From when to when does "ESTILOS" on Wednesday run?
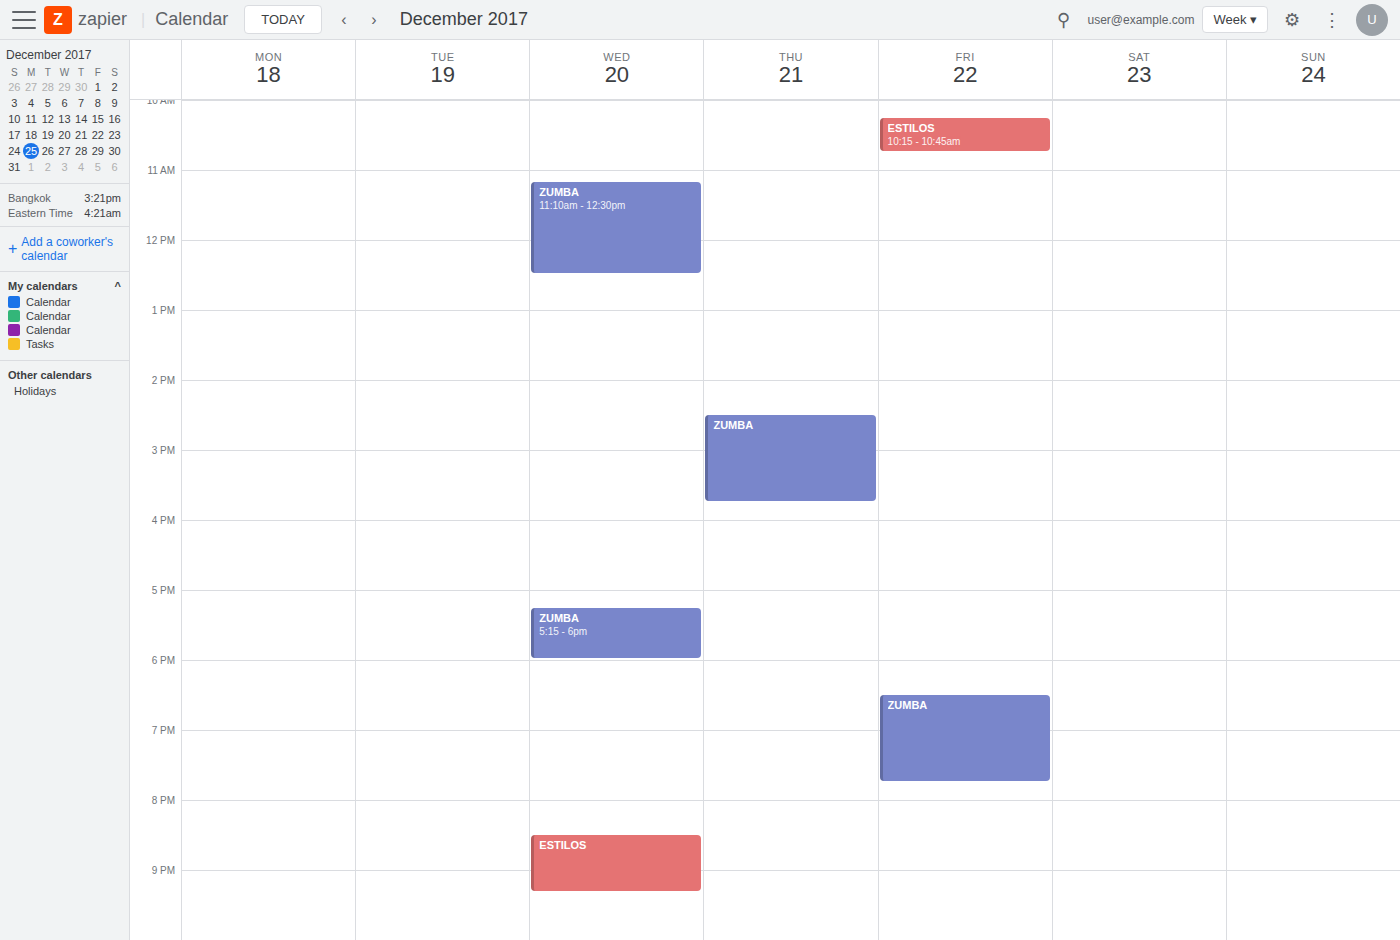
8:30 PM to 9:20 PM